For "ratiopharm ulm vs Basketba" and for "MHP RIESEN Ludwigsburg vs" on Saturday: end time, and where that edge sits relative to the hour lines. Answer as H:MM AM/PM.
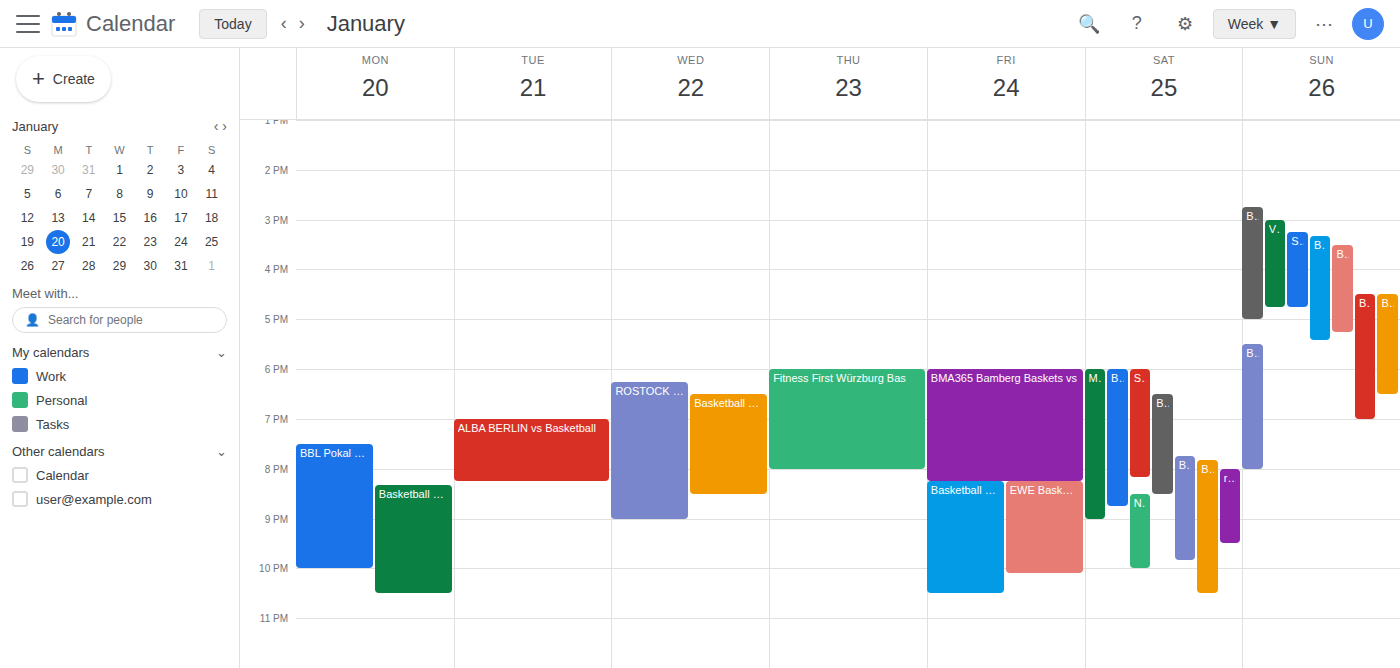
"ratiopharm ulm vs Basketba": 9:30 PM, halfway between the 9 PM and 10 PM lines. "MHP RIESEN Ludwigsburg vs": 9:00 PM, exactly on the 9 PM line.